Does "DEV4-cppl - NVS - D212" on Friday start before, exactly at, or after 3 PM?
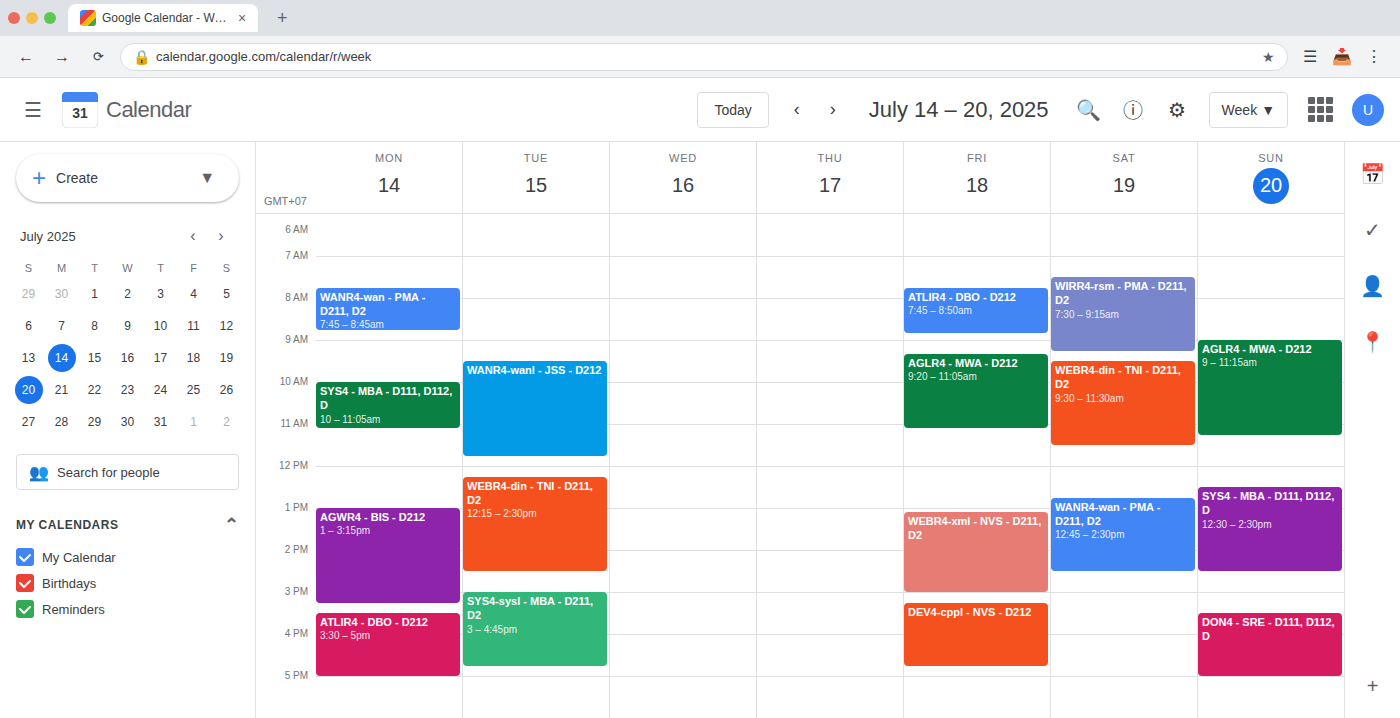
3:15 PM -- after 3 PM, 15 minutes below the 3 PM line.